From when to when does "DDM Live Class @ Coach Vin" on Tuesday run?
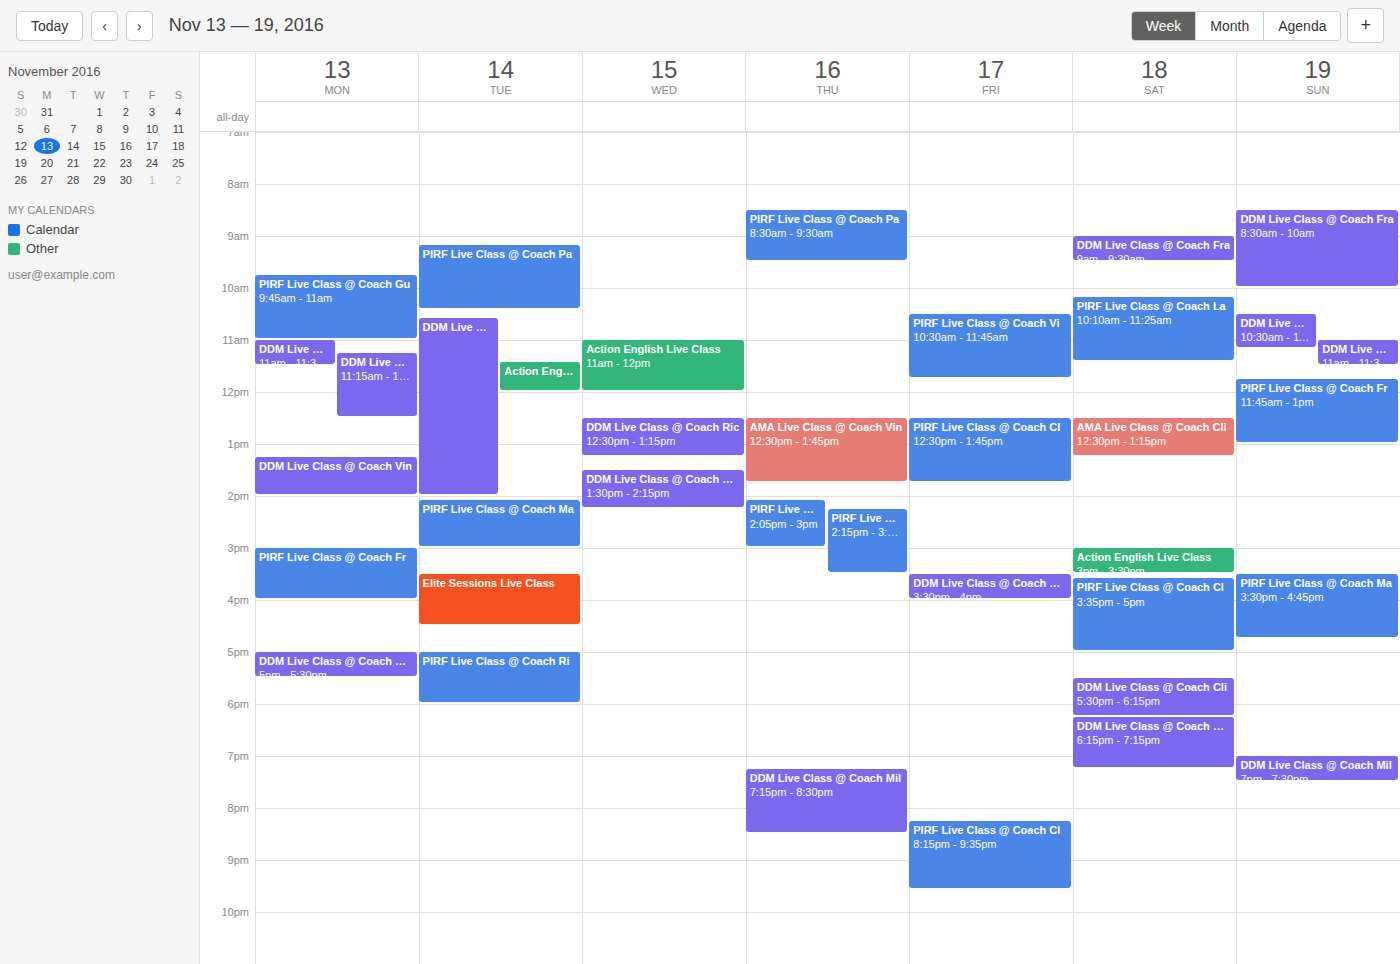
10:35 AM to 2:00 PM